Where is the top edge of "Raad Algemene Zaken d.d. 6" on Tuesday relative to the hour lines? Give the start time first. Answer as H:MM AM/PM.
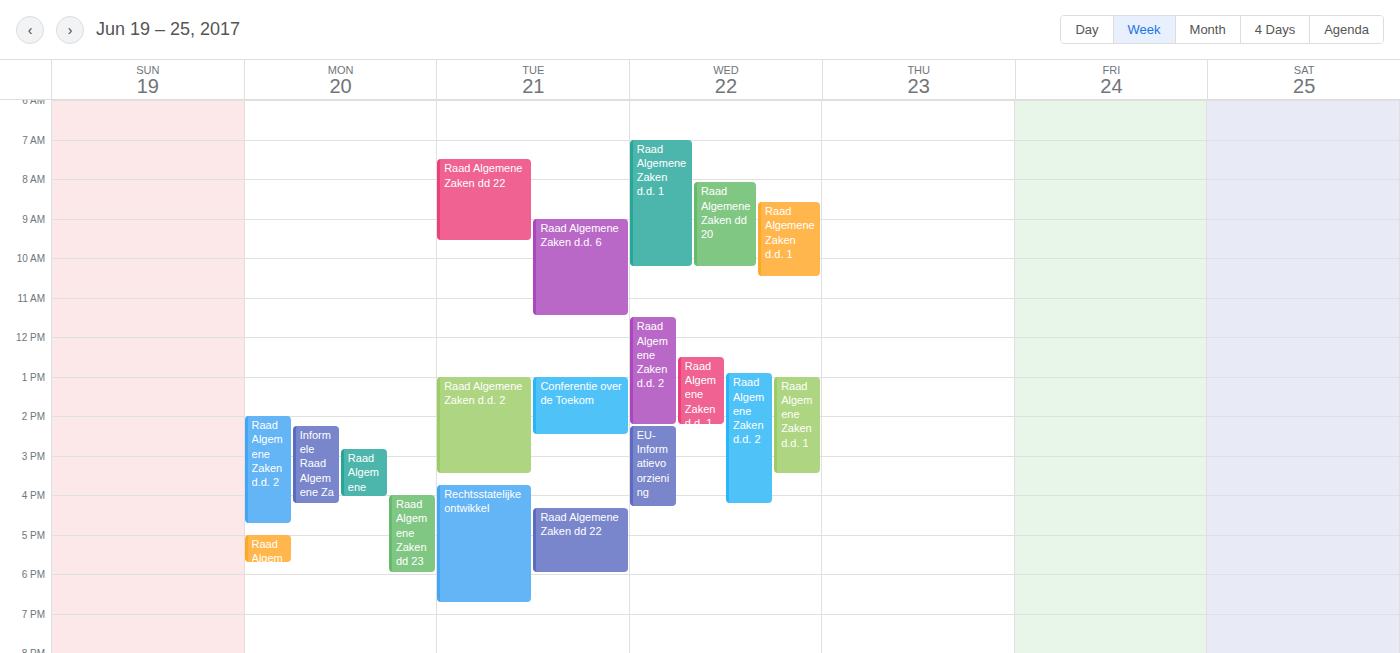
9:00 AM -- exactly on the 9 AM line.